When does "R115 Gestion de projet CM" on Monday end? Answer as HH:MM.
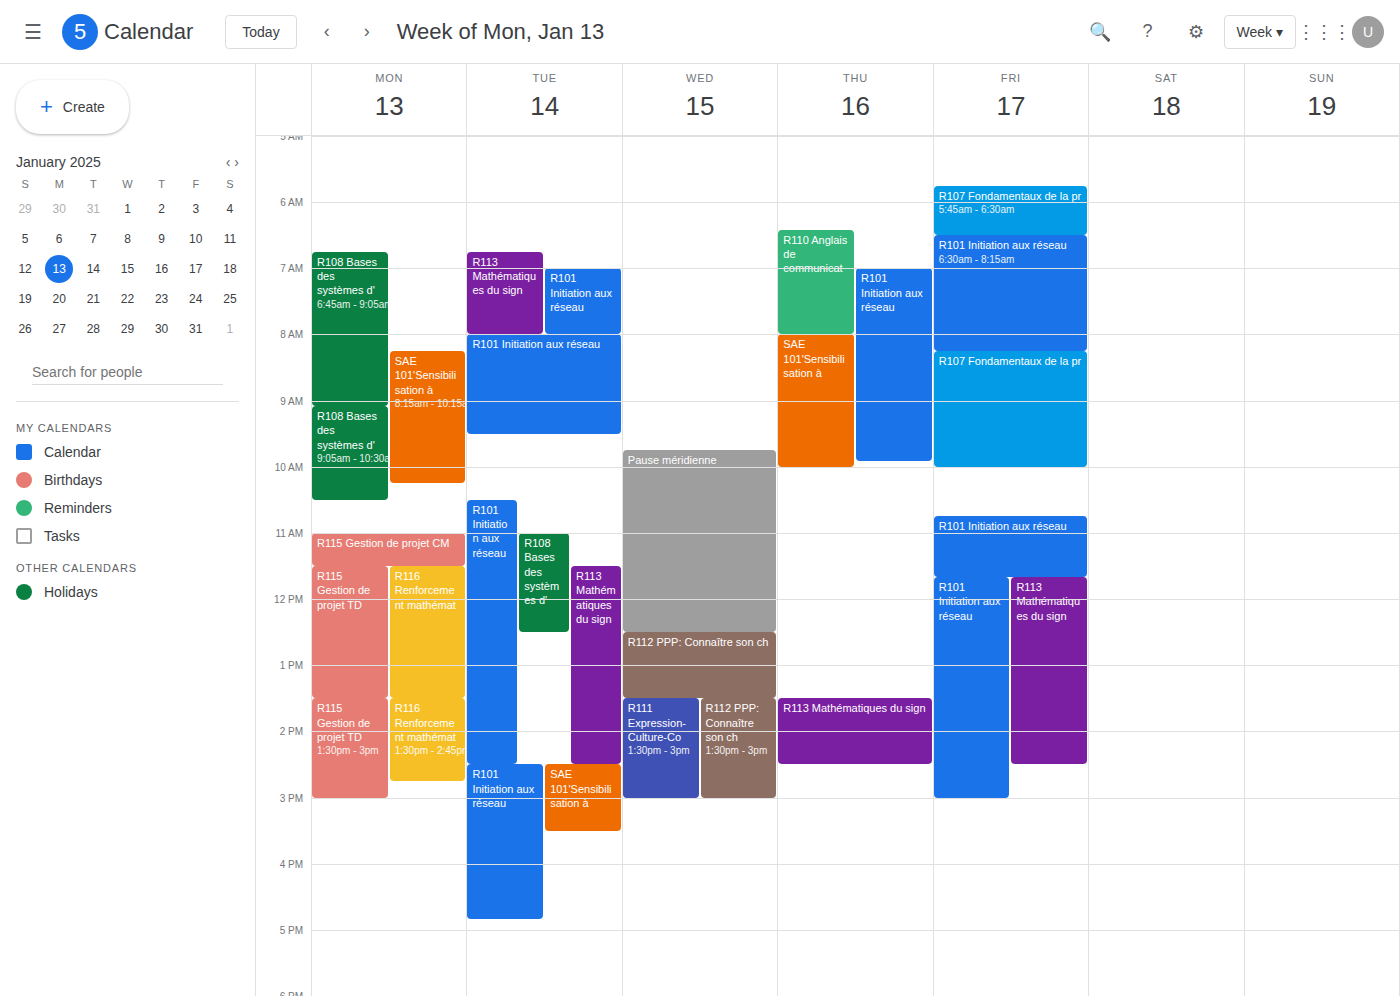
11:30